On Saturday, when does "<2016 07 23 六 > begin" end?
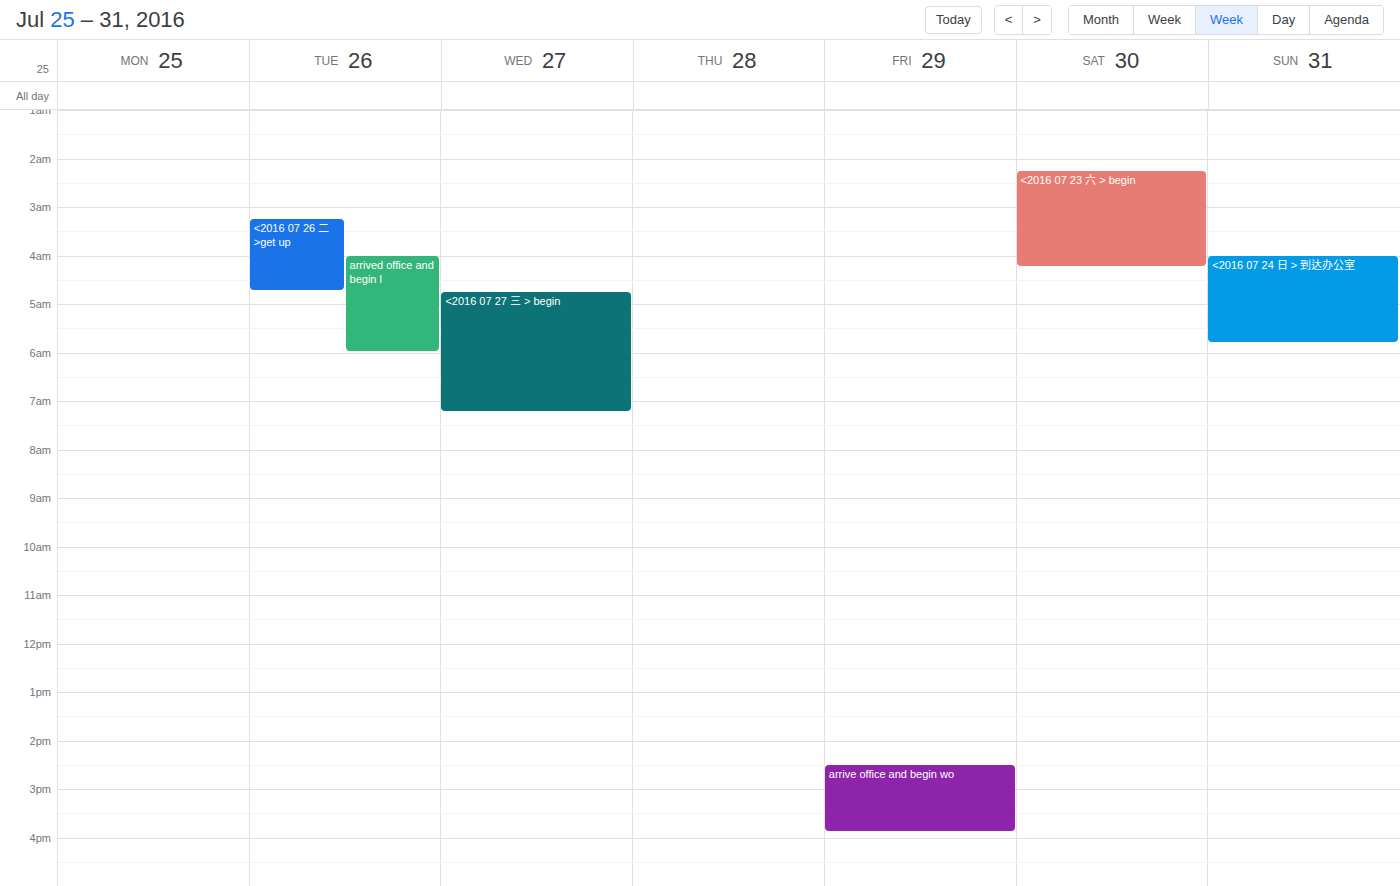
4:15 AM